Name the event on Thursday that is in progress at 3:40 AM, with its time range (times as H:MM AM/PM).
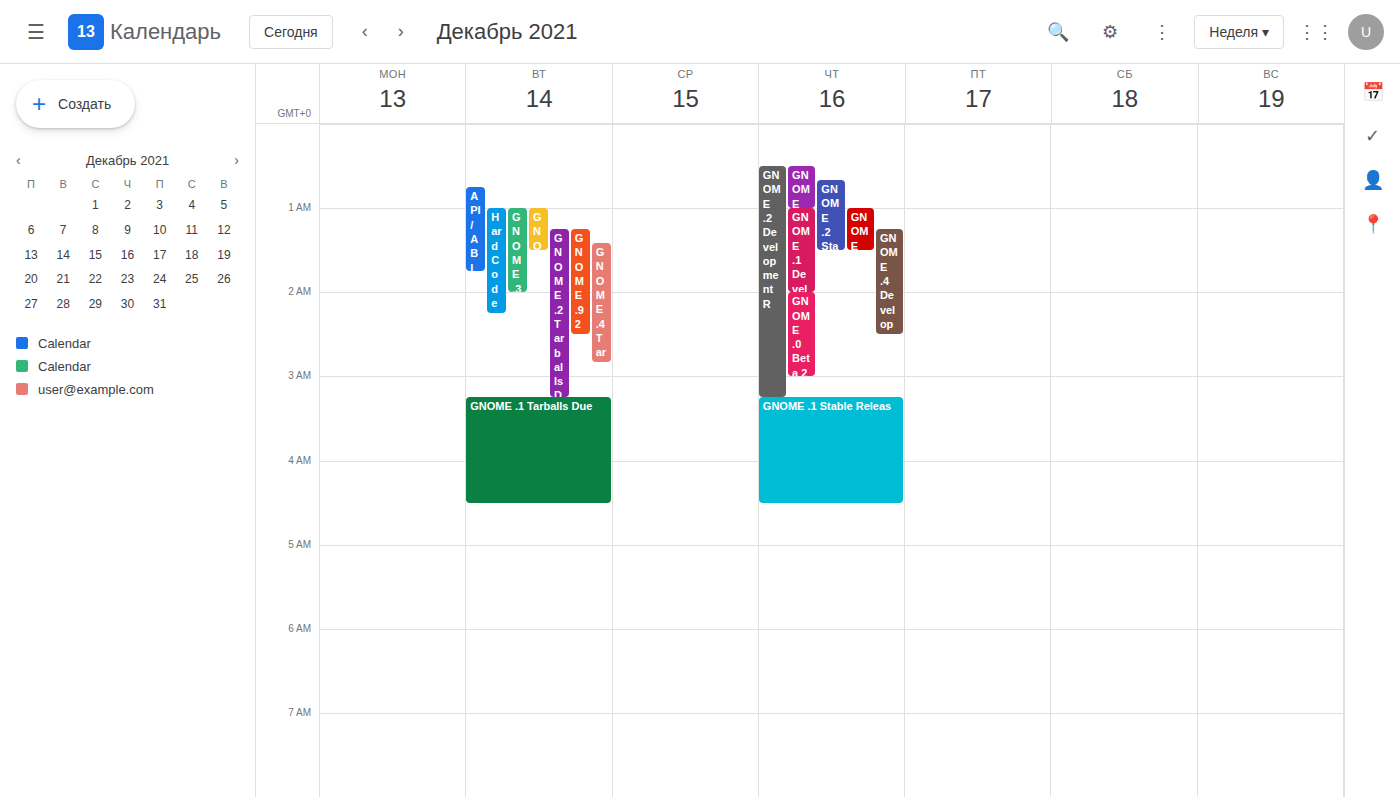
"GNOME .1 Stable Releas", 3:15 AM to 4:30 AM